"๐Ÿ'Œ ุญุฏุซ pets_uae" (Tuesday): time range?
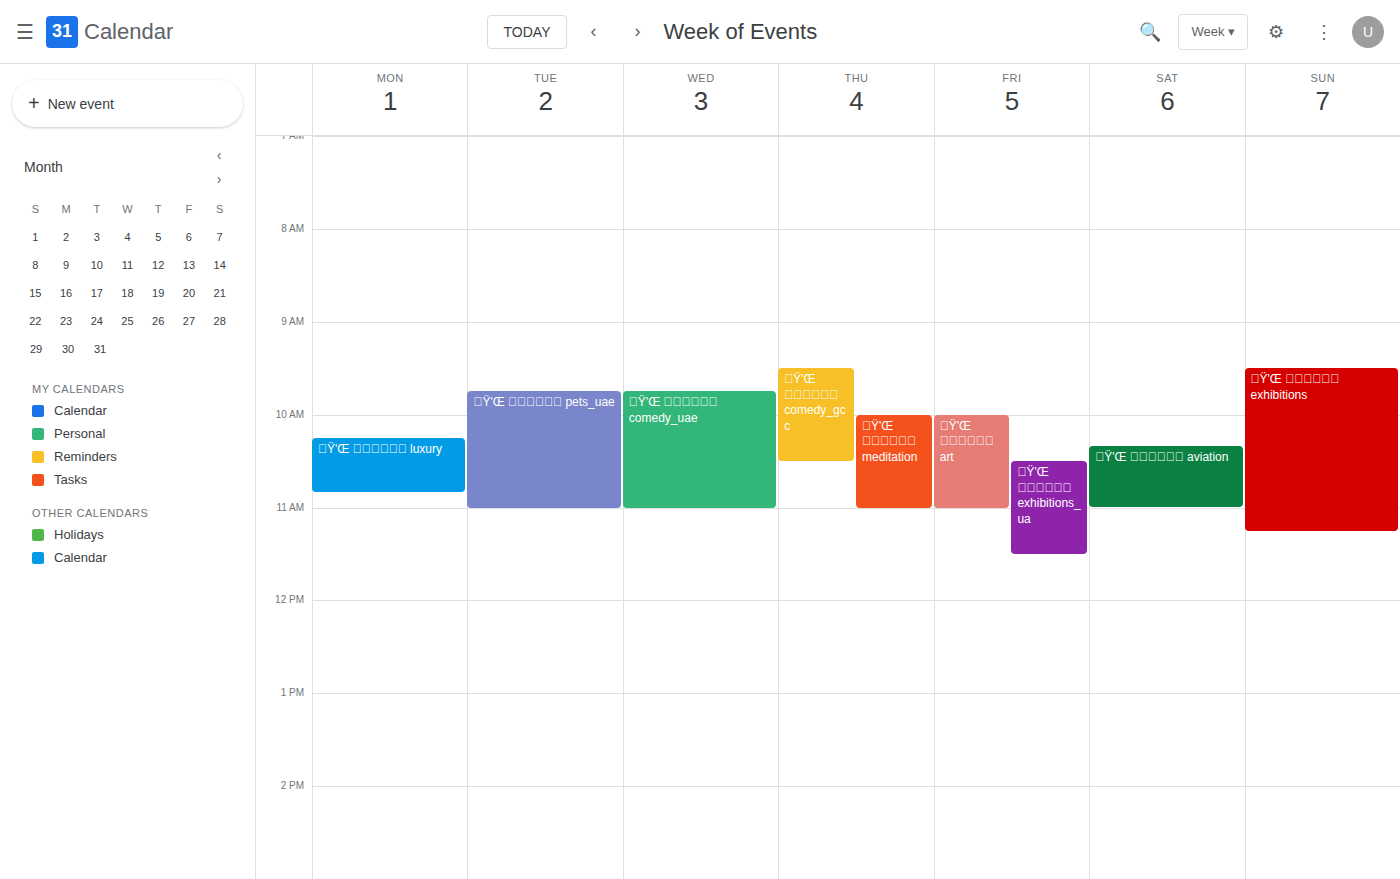
9:45 AM to 11:00 AM